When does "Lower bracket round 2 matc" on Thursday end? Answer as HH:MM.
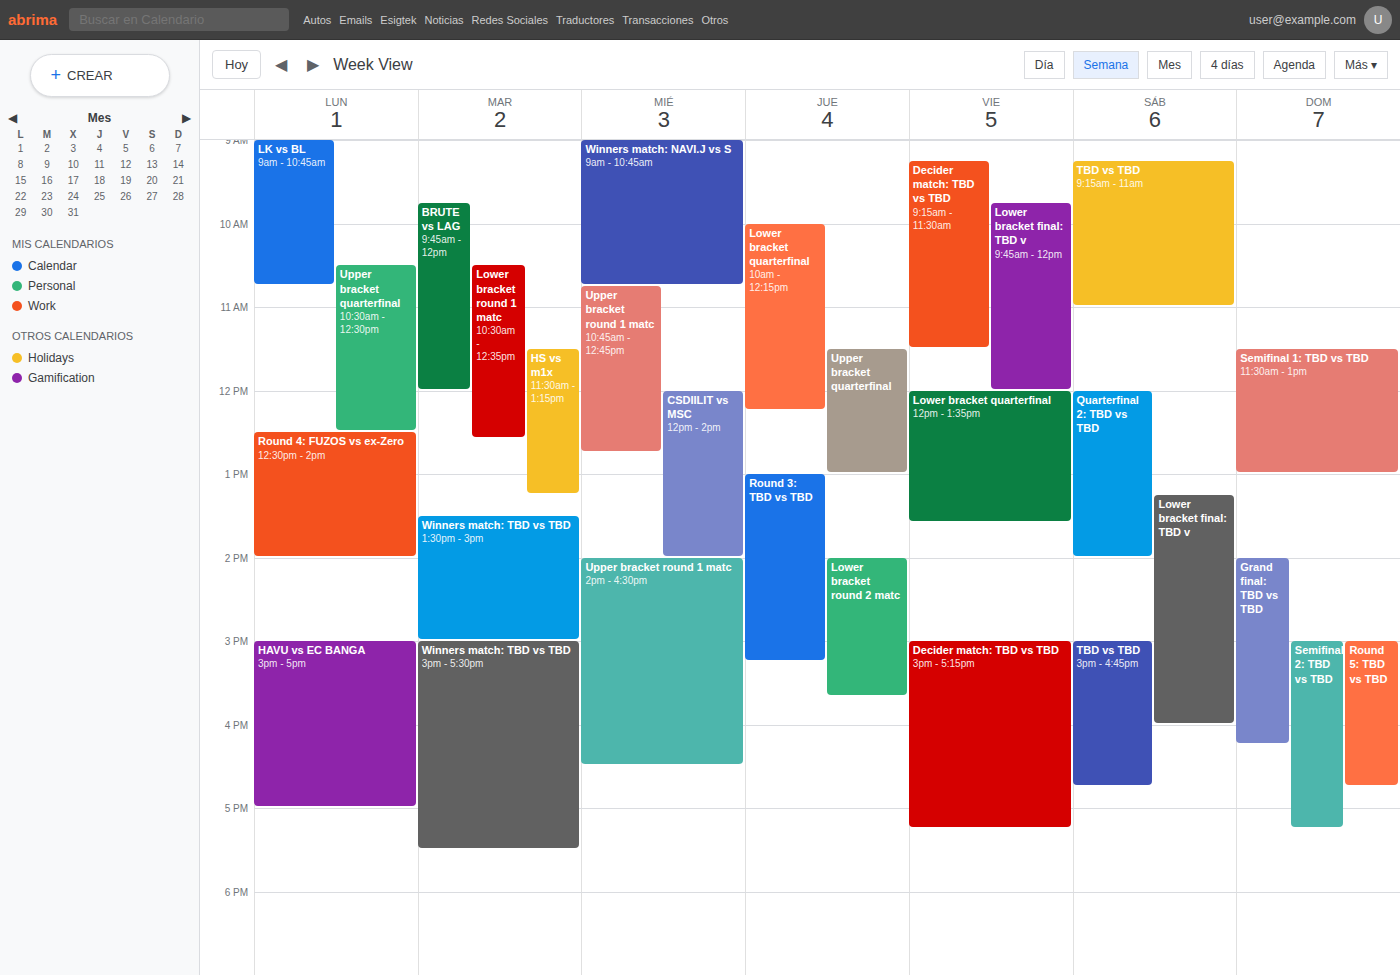
15:40